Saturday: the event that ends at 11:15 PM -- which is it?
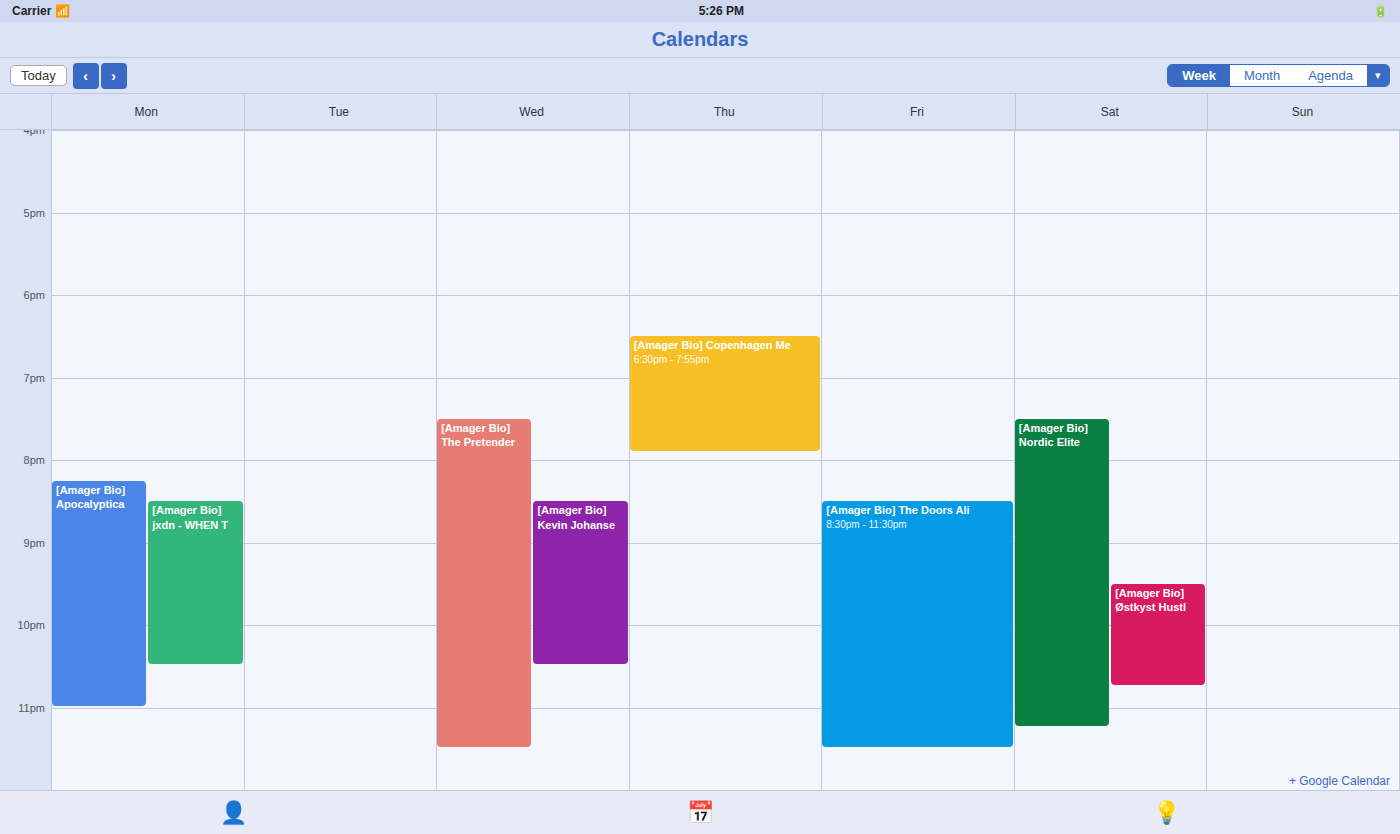
"[Amager Bio] Nordic Elite"